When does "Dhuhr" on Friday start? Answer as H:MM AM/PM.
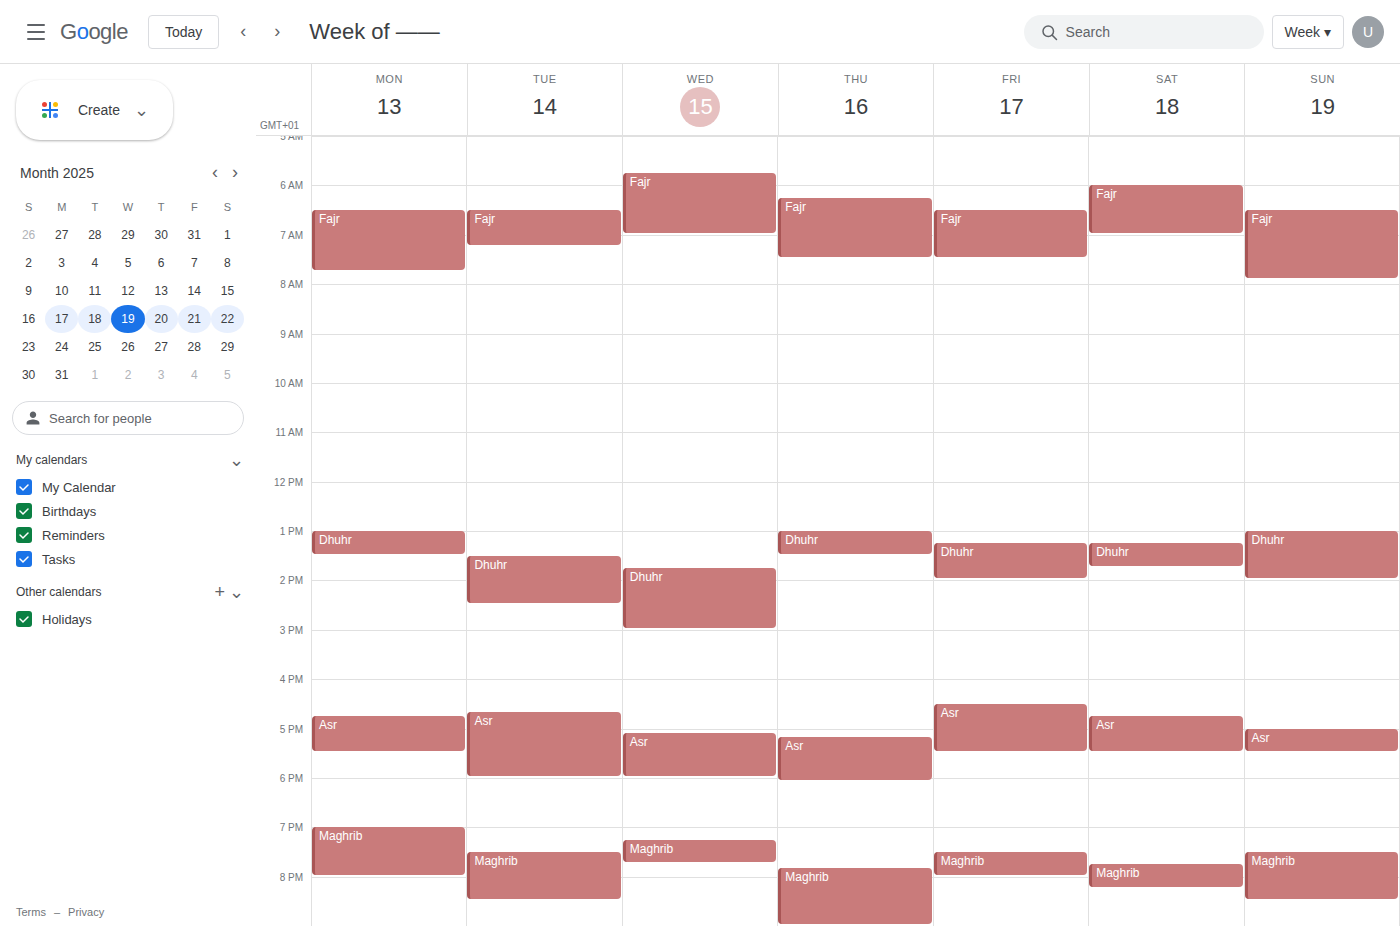
1:15 PM